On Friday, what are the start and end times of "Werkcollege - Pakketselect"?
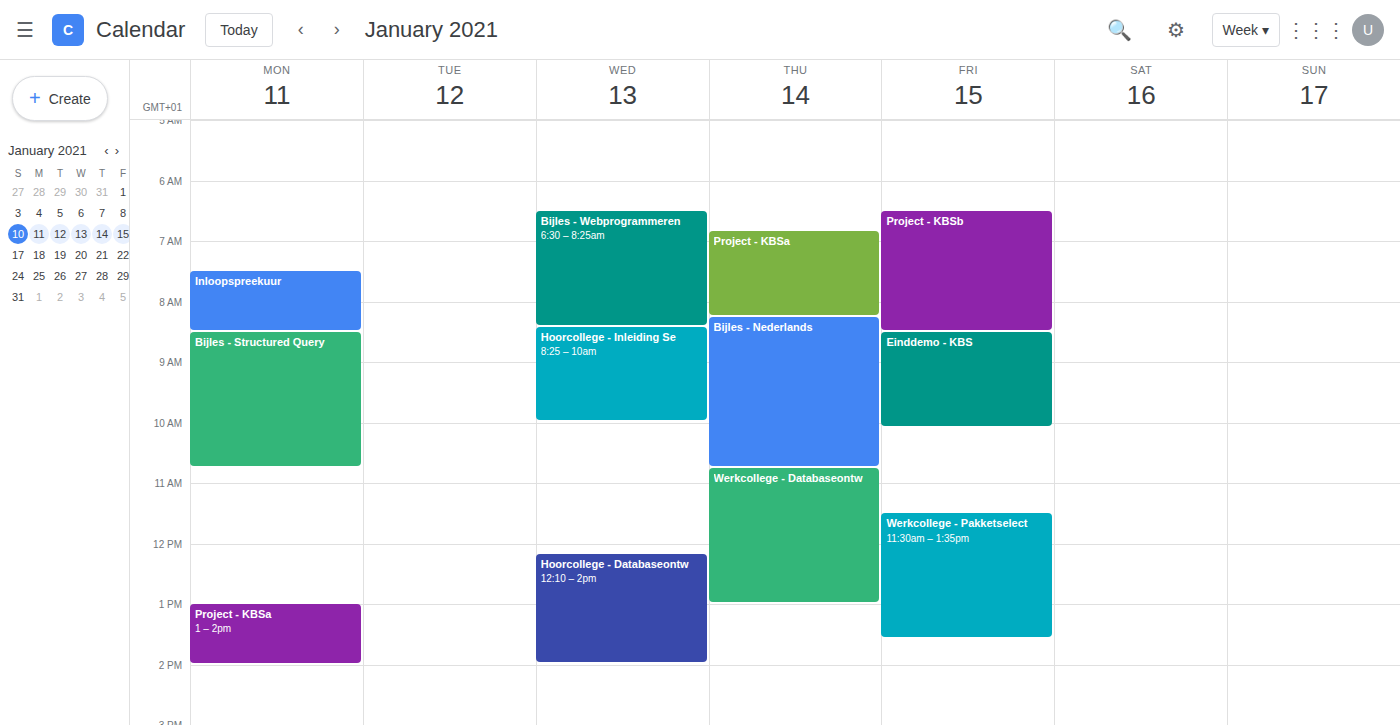
11:30 AM to 1:35 PM